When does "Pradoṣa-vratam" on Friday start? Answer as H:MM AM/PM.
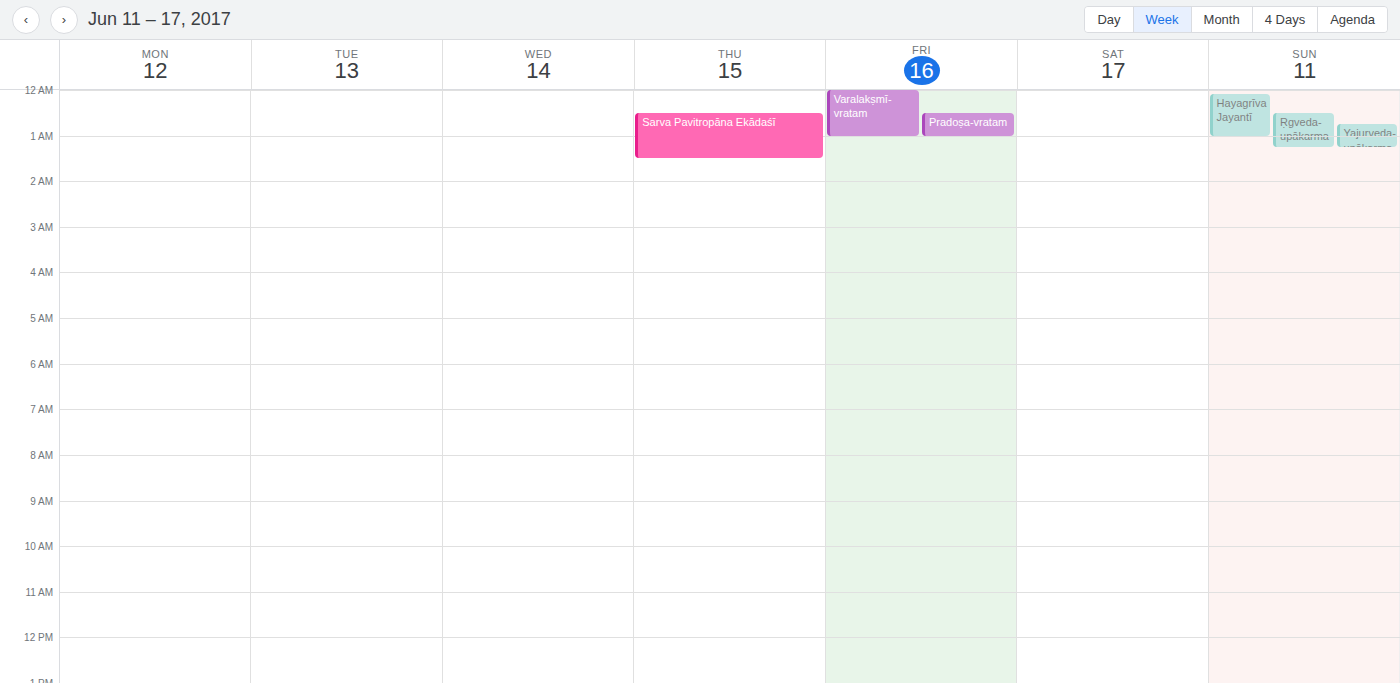
12:30 AM